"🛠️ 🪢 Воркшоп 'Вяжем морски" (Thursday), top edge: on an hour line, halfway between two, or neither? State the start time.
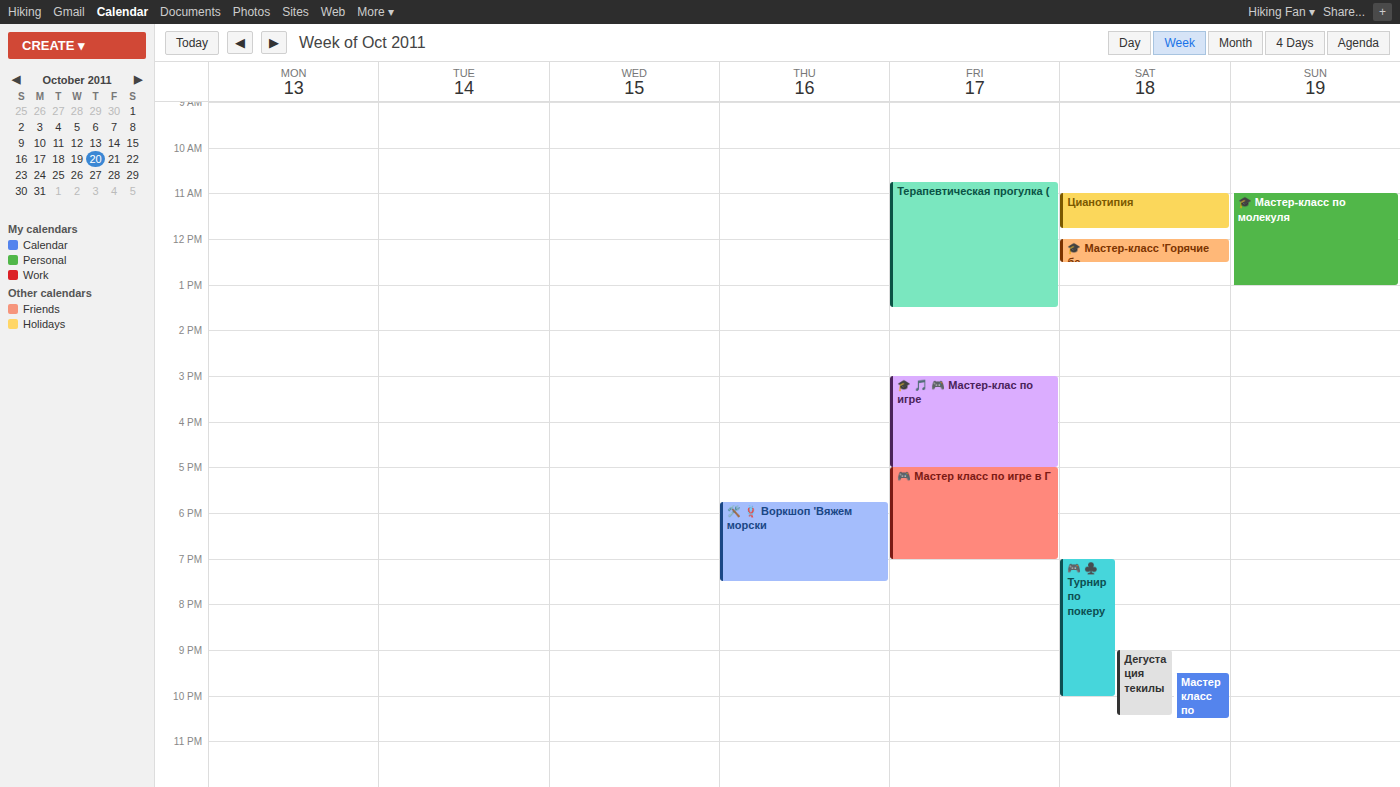
5:45 PM -- neither: three quarters of the way from the 5 PM line to the 6 PM line.